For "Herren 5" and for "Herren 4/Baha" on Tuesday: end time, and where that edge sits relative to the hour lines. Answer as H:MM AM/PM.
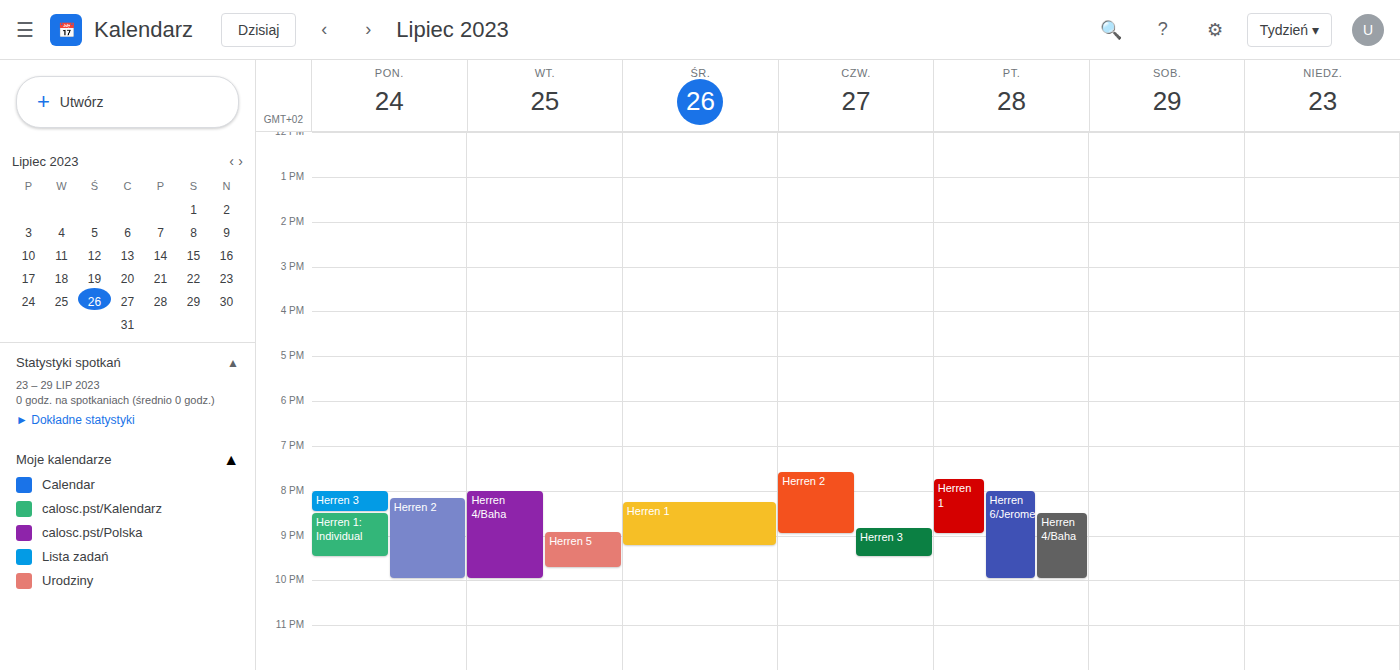
"Herren 5": 9:45 PM, neither: three quarters of the way from the 9 PM line to the 10 PM line. "Herren 4/Baha": 10:00 PM, exactly on the 10 PM line.